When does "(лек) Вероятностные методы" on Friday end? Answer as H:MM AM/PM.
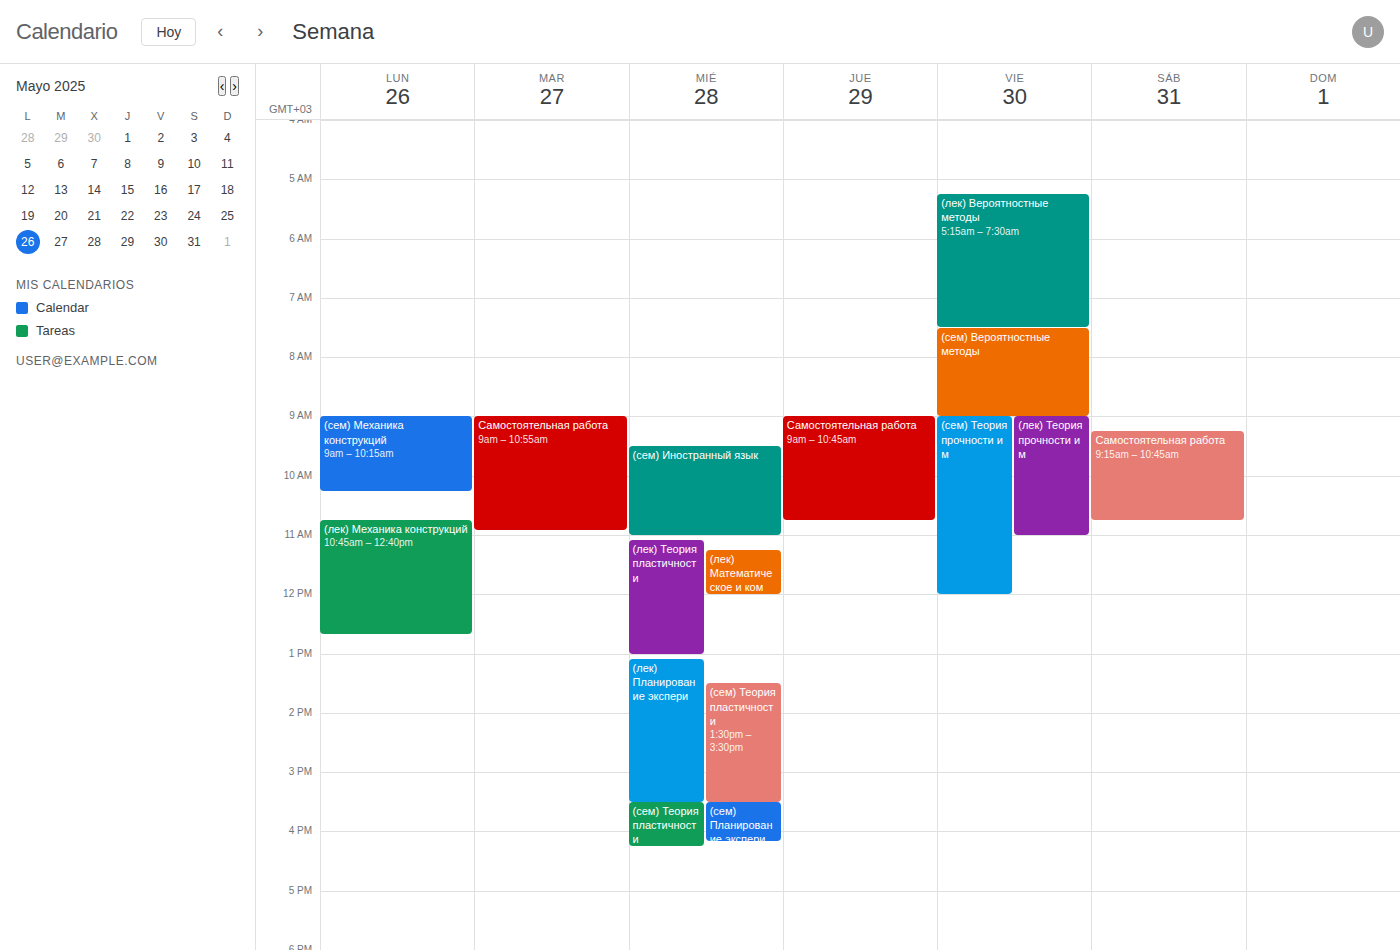
7:30 AM